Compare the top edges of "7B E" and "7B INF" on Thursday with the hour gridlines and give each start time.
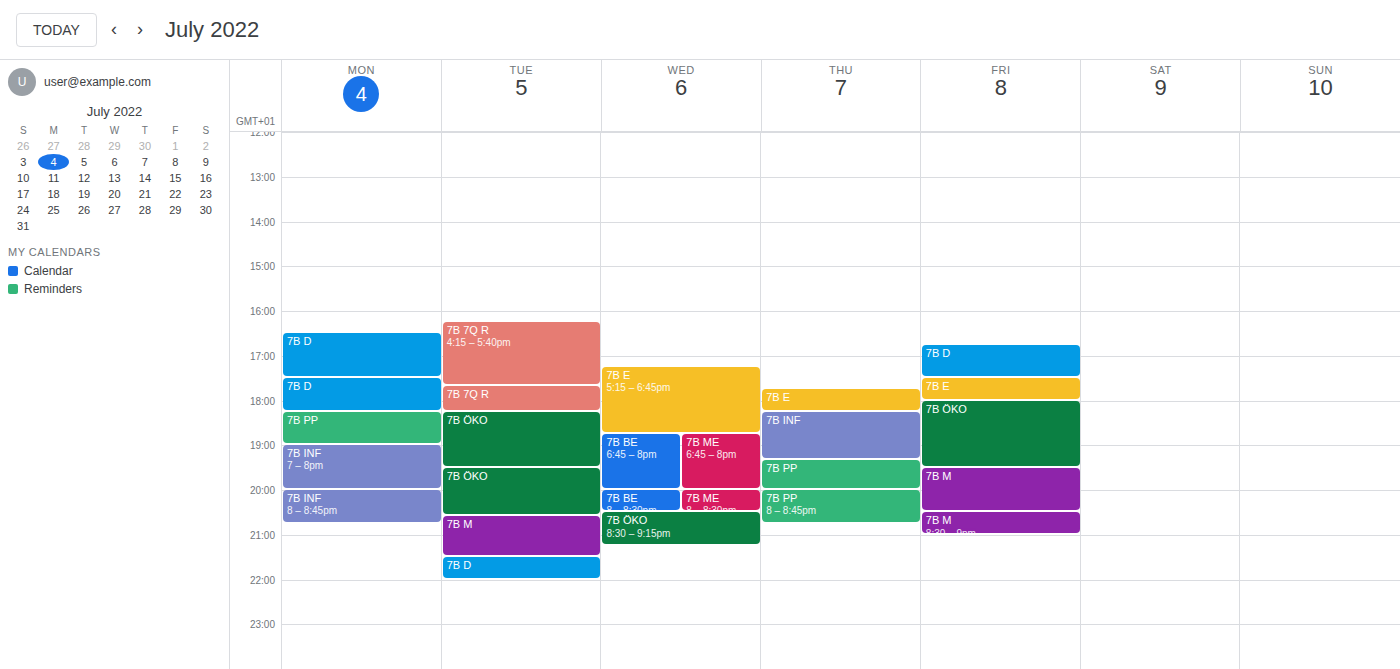
"7B E": 5:45 PM, neither: three quarters of the way from the 5 PM line to the 6 PM line. "7B INF": 6:15 PM, neither: a quarter of the way from the 6 PM line to the 7 PM line.